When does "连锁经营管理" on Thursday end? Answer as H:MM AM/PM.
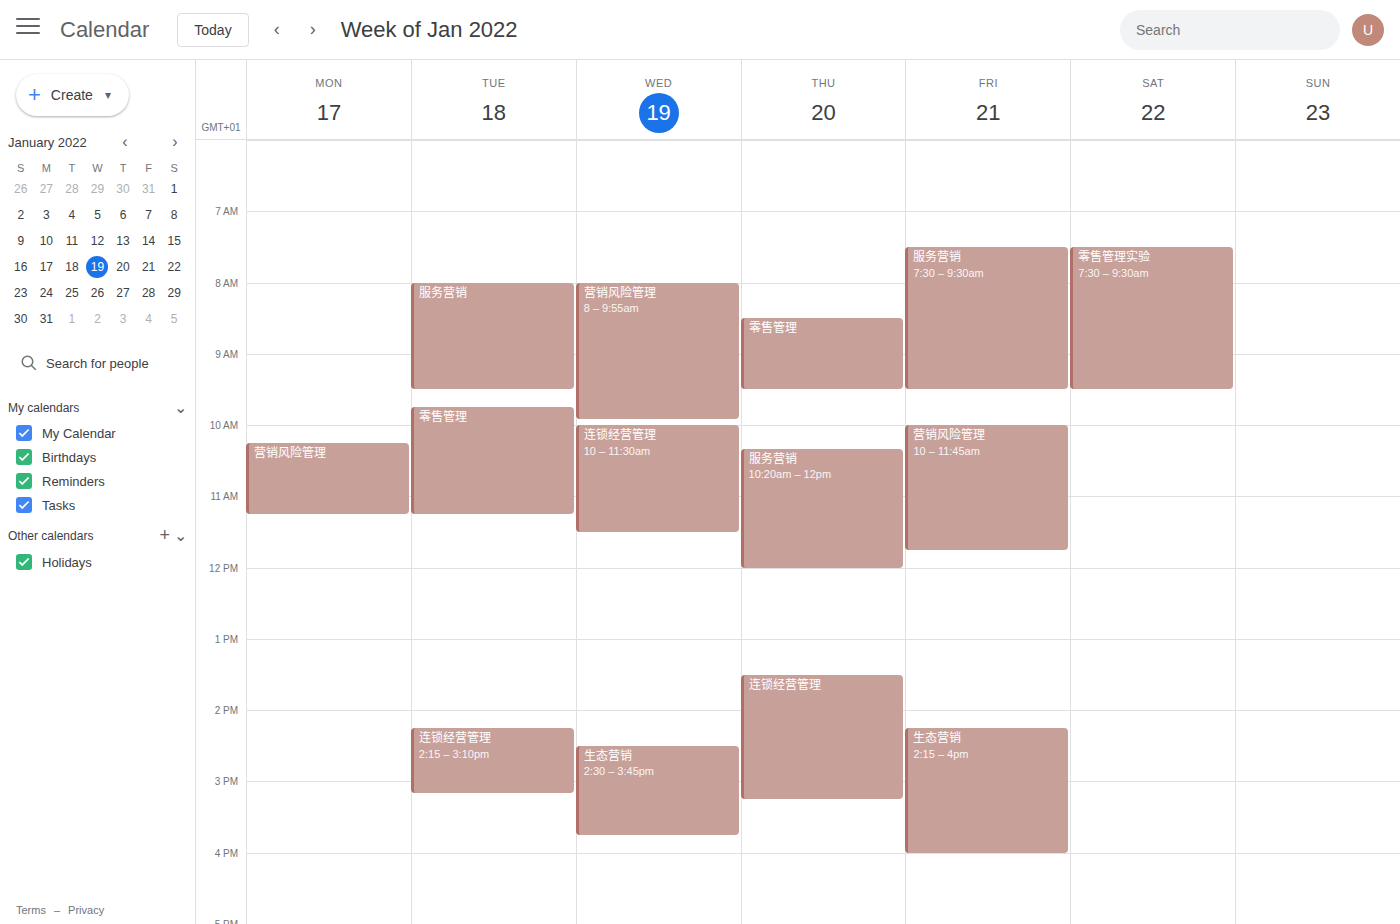
3:15 PM